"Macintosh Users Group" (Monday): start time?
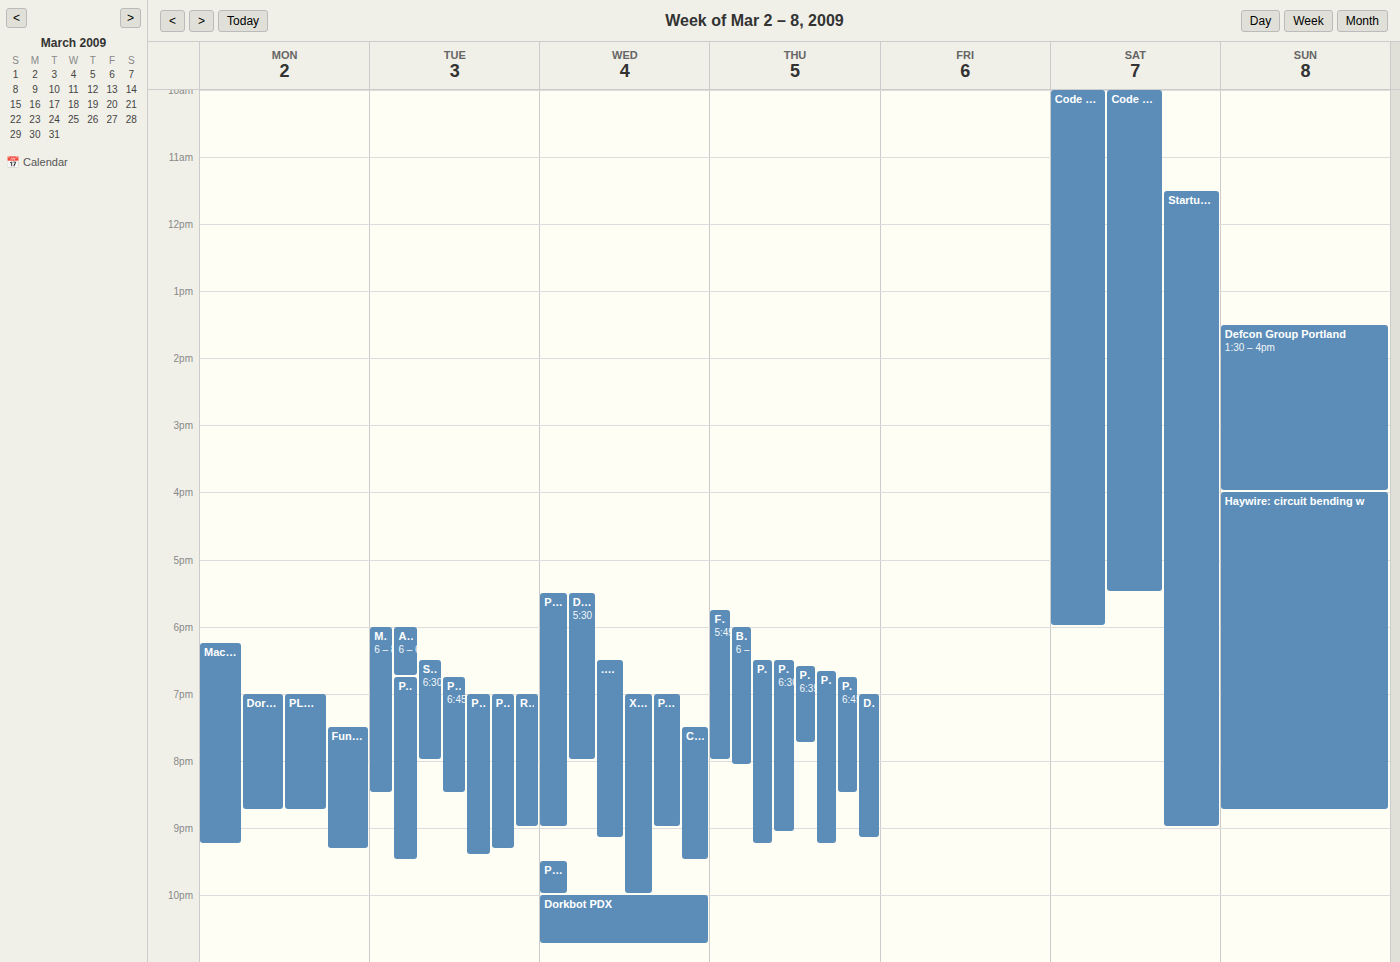
6:15 PM